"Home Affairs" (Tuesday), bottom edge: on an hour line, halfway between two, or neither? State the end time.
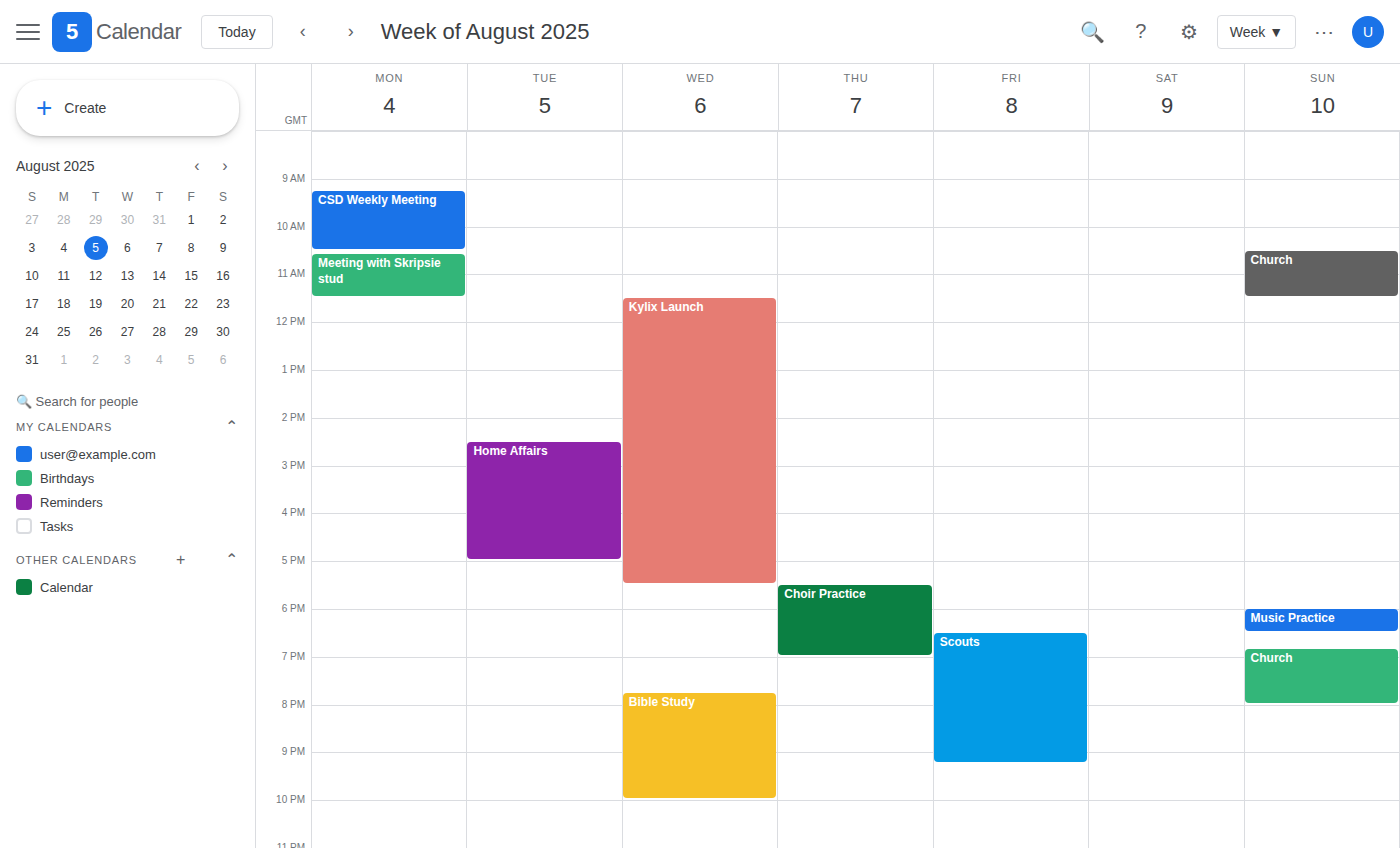
5:00 PM -- exactly on the 5 PM line.